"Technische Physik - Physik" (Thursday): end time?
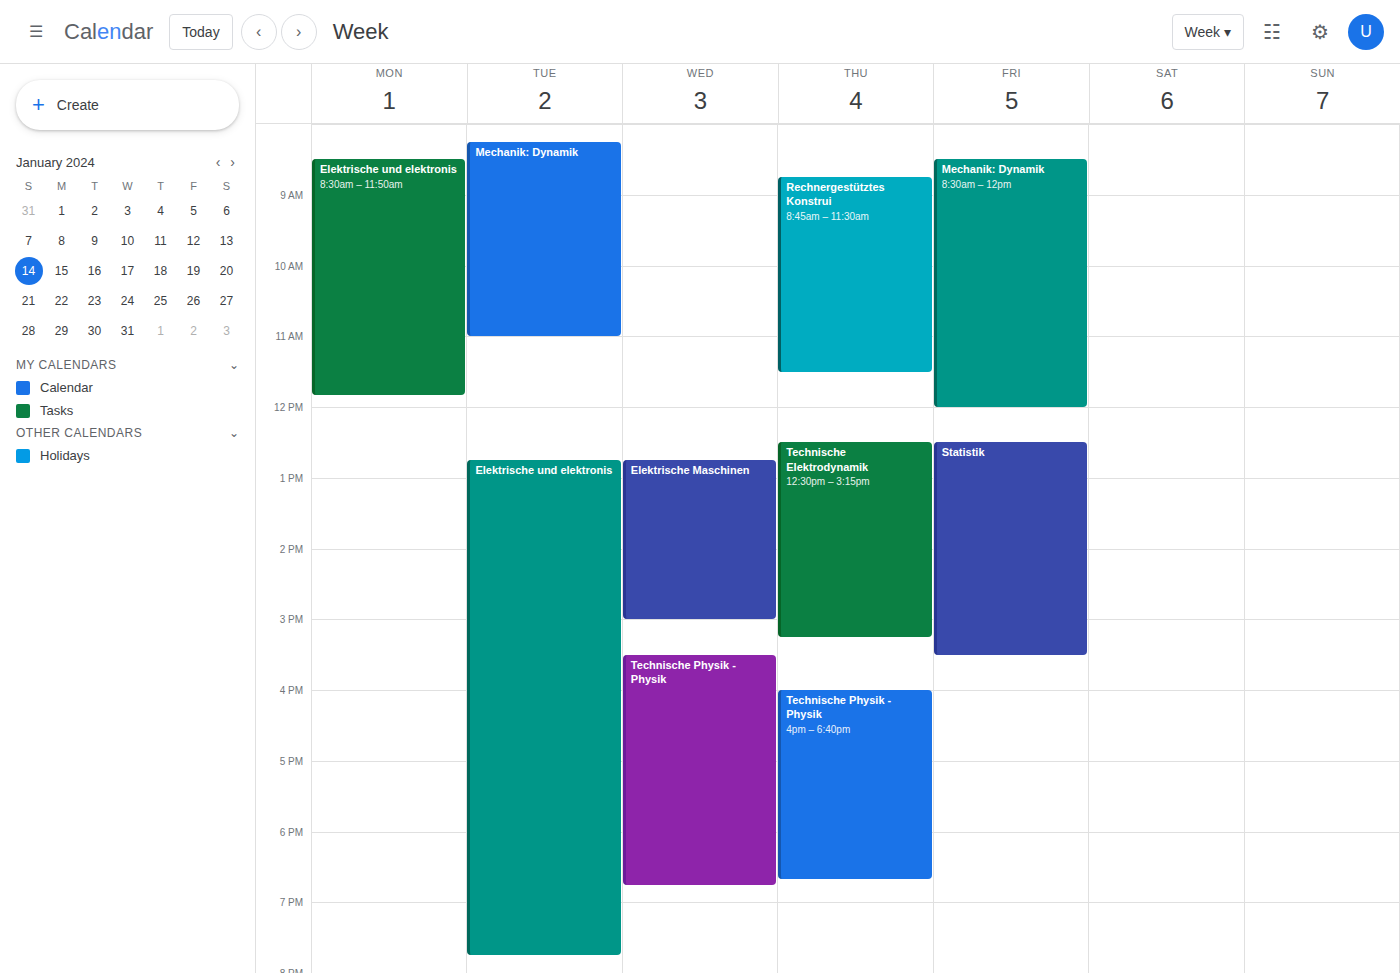
6:40 PM